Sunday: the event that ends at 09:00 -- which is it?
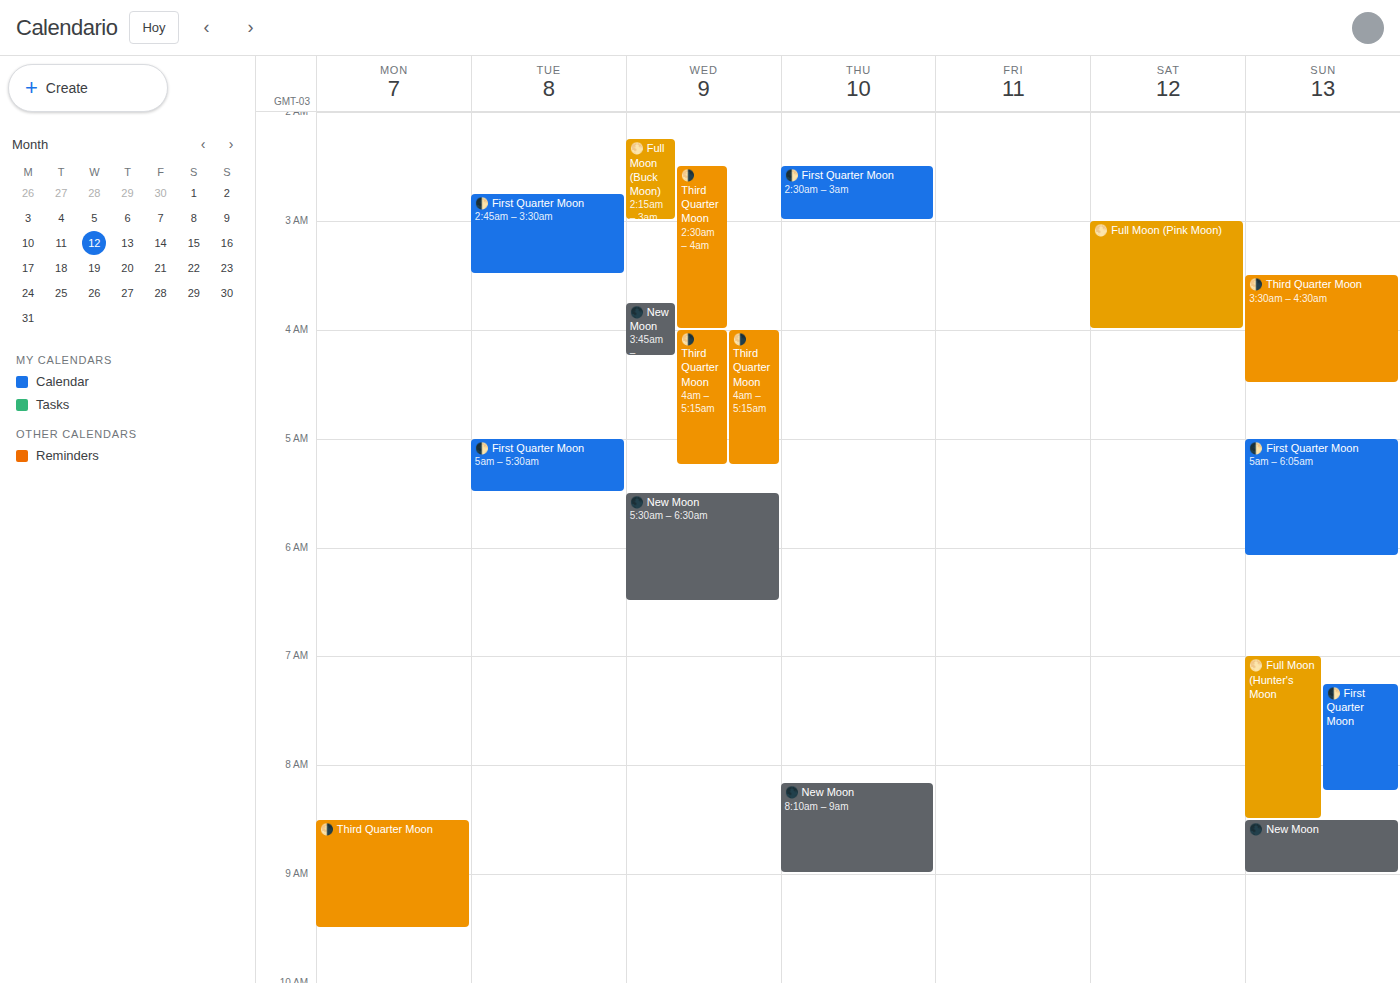
"🌑 New Moon"